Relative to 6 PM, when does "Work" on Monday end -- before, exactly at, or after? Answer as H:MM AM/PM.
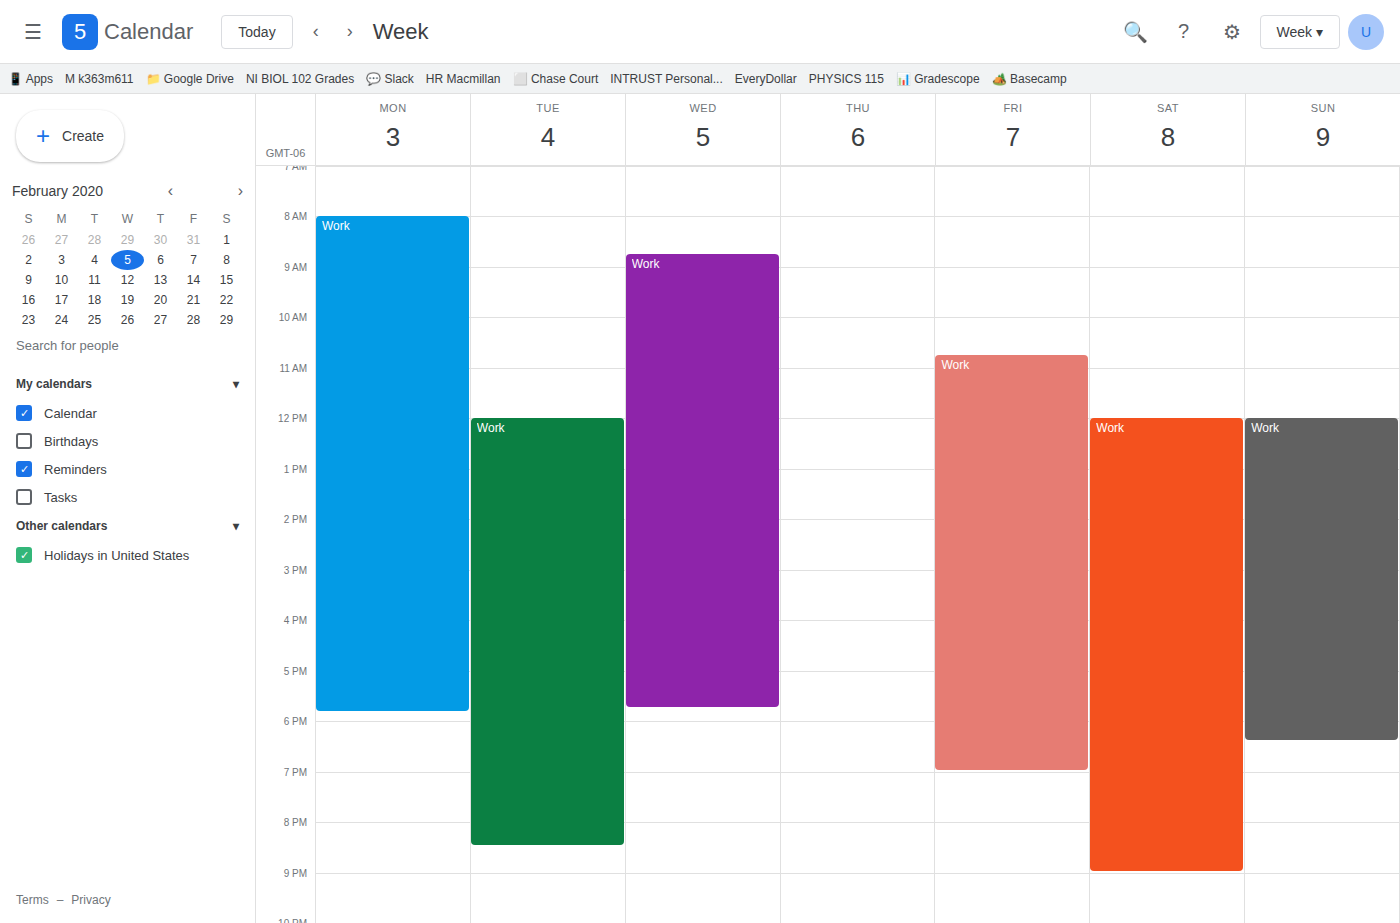
5:50 PM -- before 6 PM, 10 minutes above the 6 PM line.